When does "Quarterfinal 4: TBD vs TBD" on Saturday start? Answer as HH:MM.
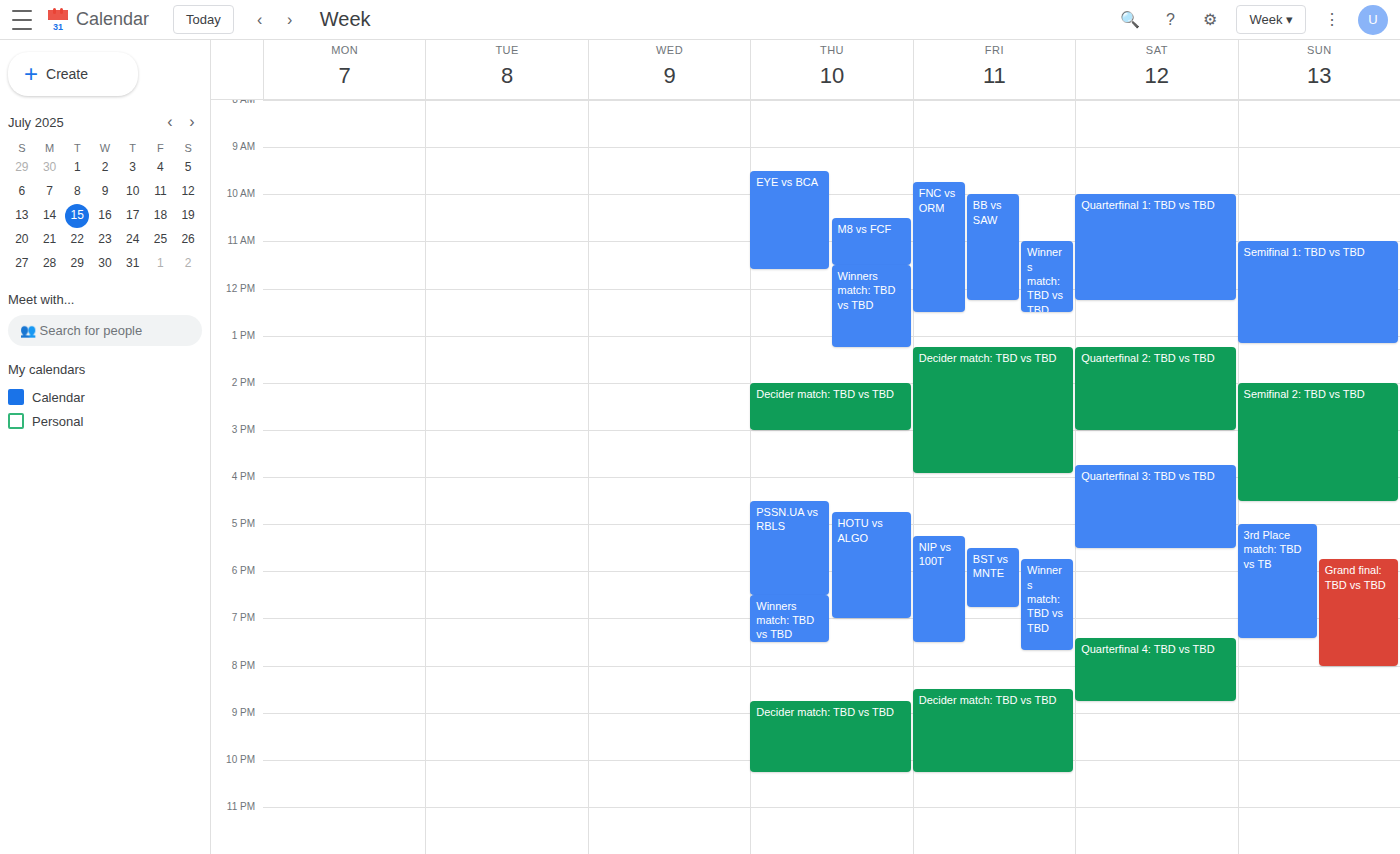
19:25